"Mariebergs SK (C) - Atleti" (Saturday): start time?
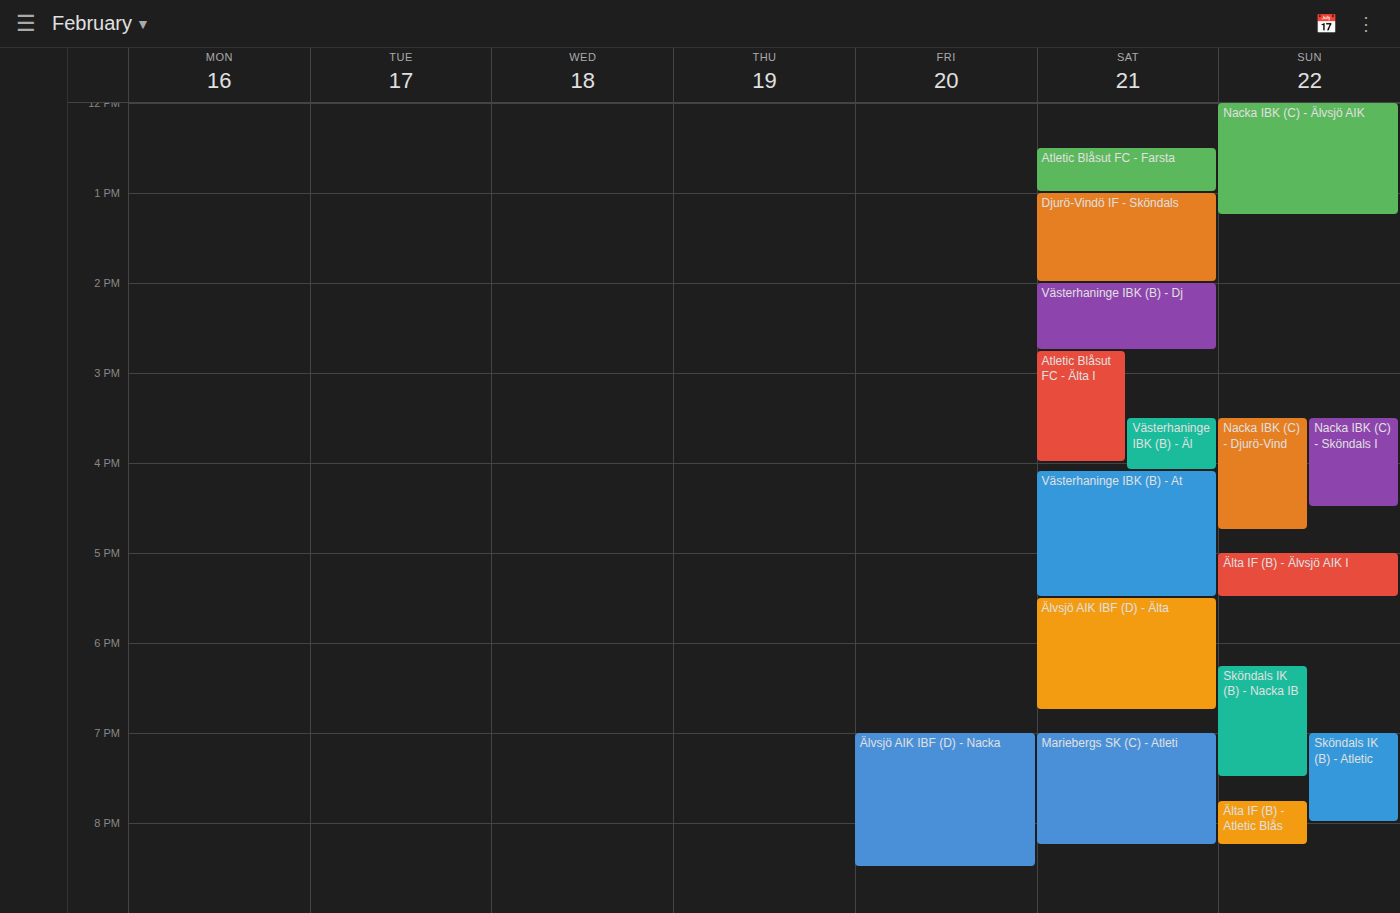
7:00 PM